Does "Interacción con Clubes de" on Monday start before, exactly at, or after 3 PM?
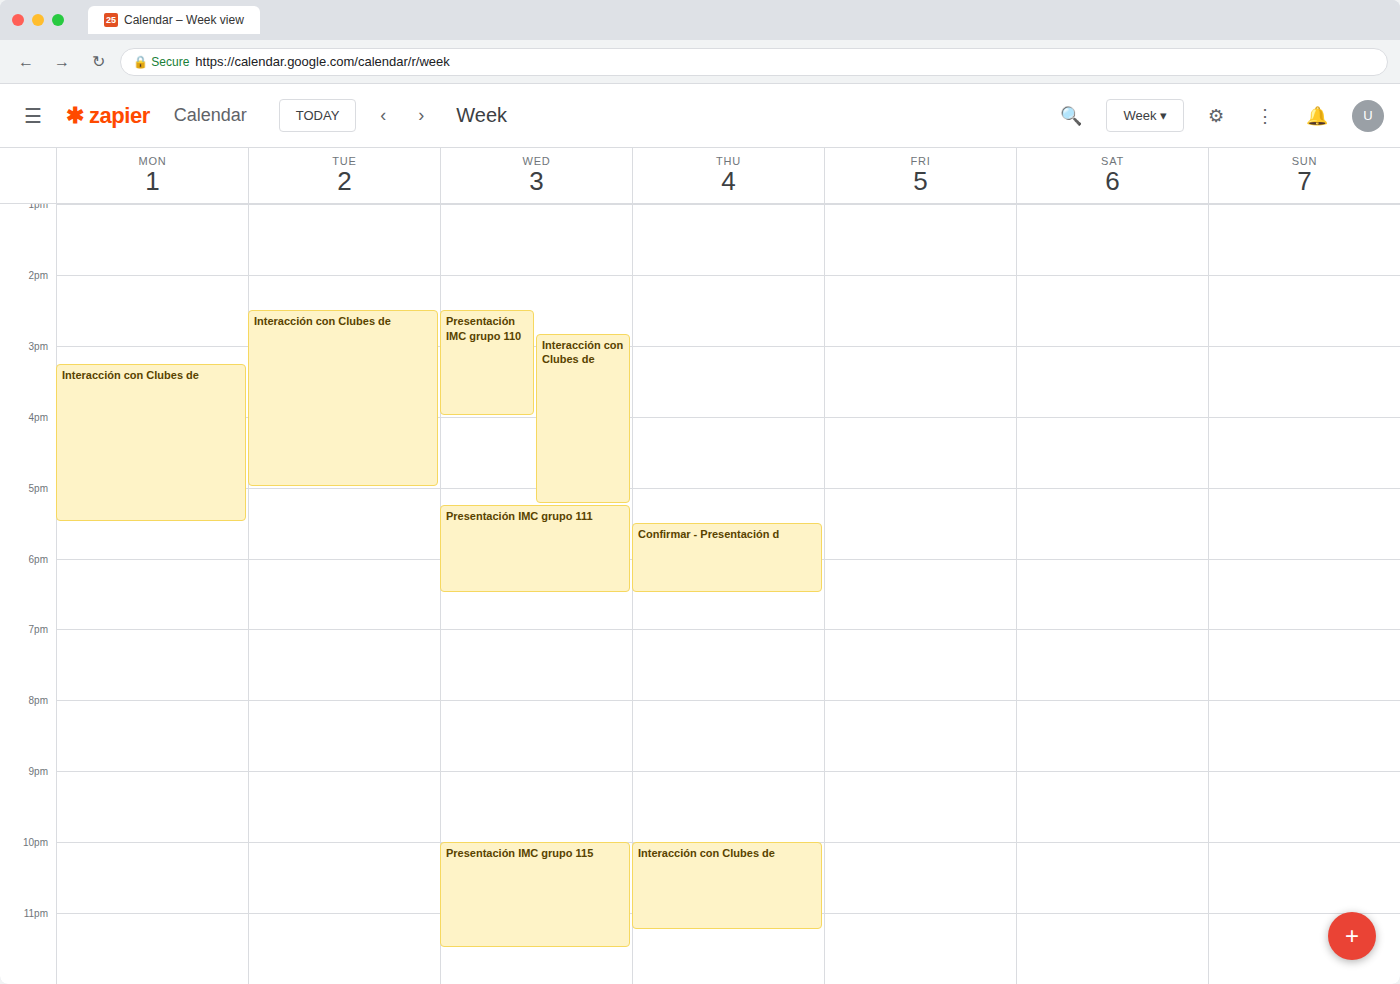
3:15 PM -- after 3 PM, 15 minutes below the 3 PM line.